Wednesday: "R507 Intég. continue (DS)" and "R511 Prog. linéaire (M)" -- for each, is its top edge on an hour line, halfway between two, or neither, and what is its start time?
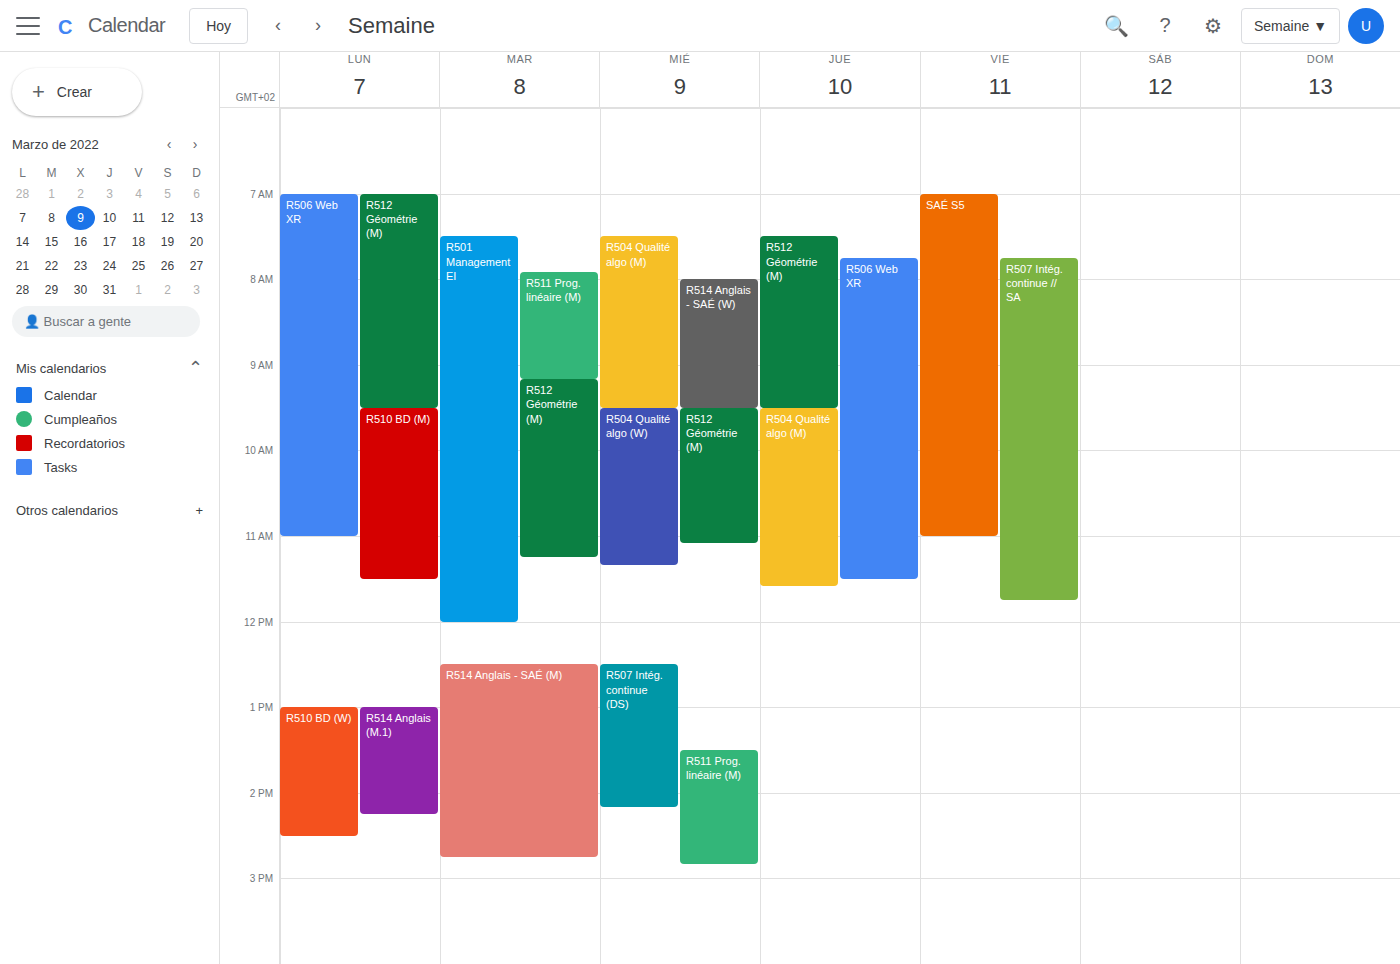
"R507 Intég. continue (DS)": 12:30, halfway between the 12:00 and 13:00 lines. "R511 Prog. linéaire (M)": 13:30, halfway between the 13:00 and 14:00 lines.